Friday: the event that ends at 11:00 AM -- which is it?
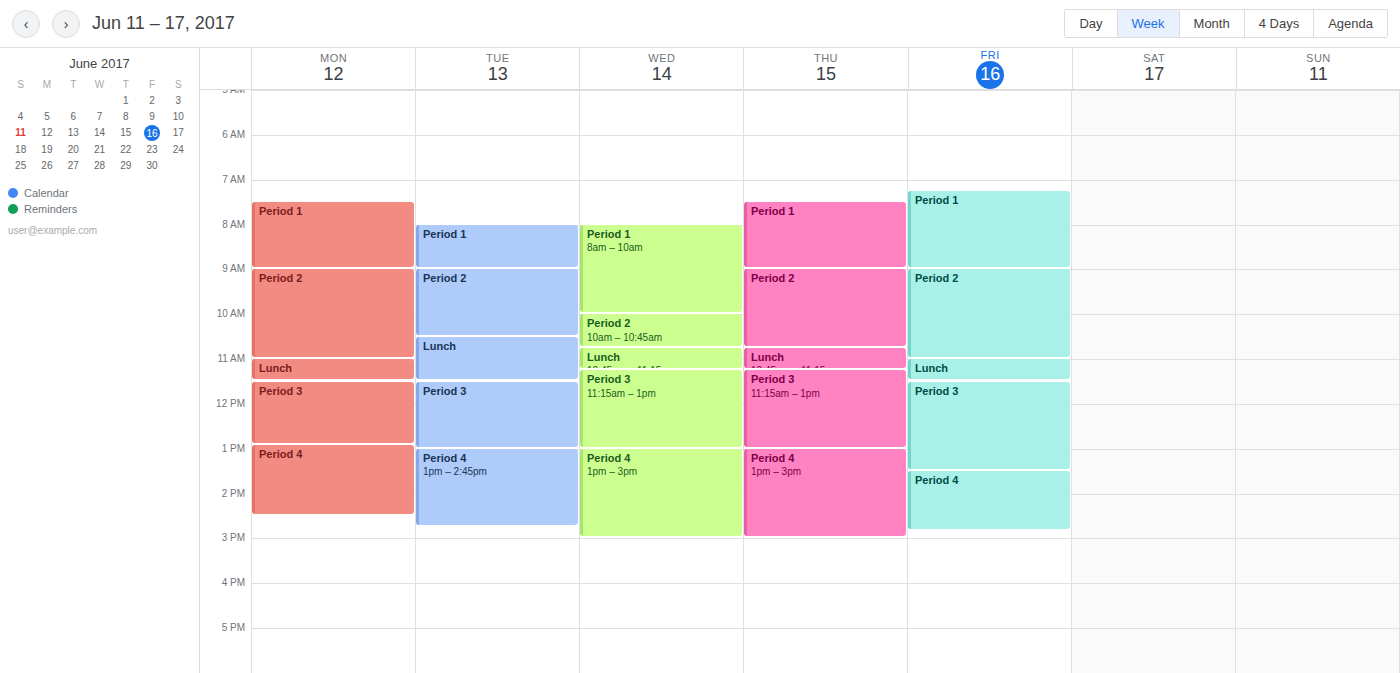
"Period 2"